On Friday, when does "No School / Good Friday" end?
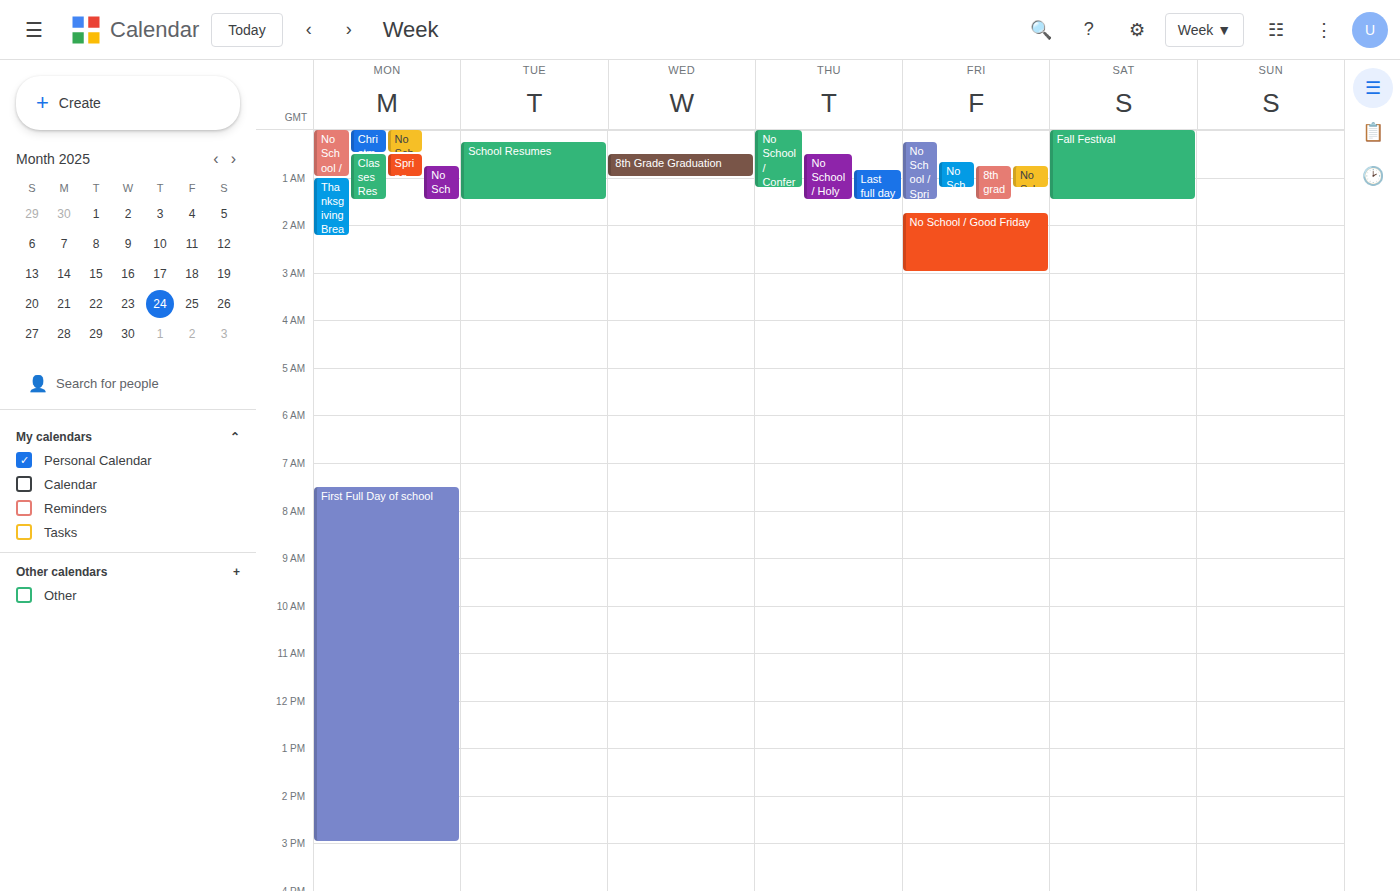
3:00 AM